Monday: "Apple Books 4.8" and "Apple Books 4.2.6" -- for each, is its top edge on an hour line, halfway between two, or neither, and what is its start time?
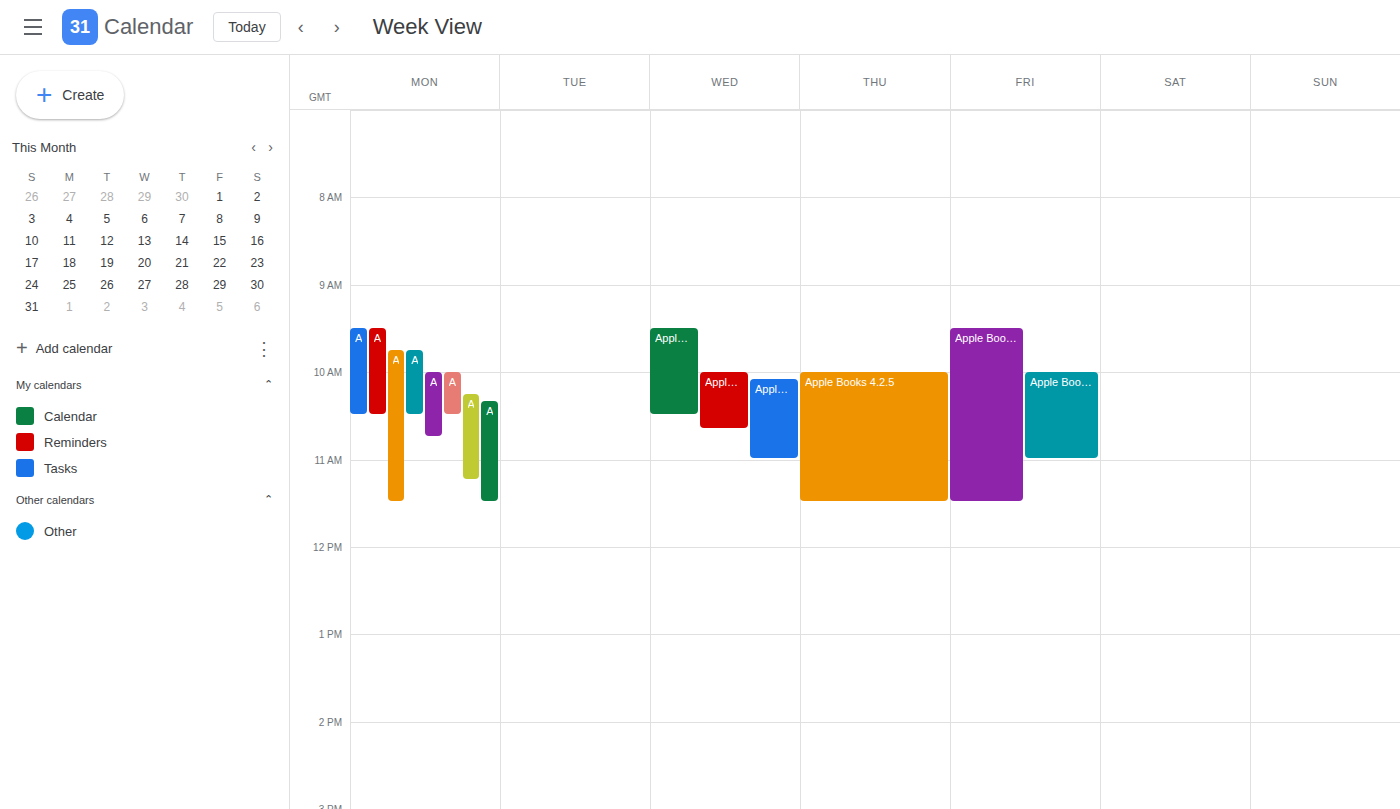
"Apple Books 4.8": 10:15 AM, neither: a quarter of the way from the 10 AM line to the 11 AM line. "Apple Books 4.2.6": 9:45 AM, neither: three quarters of the way from the 9 AM line to the 10 AM line.